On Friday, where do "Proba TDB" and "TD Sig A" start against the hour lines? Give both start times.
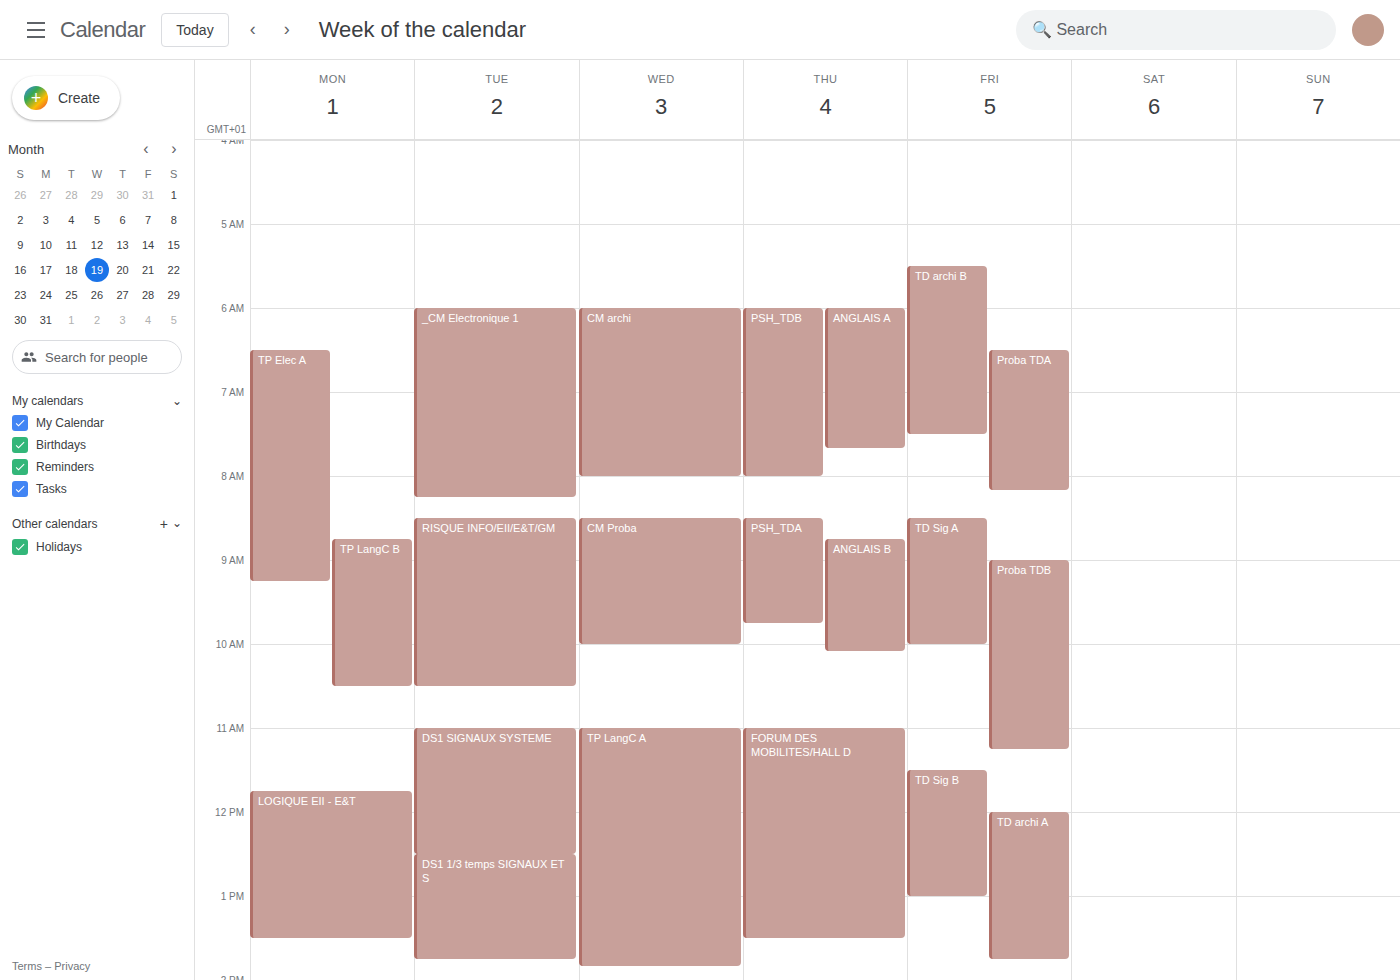
"Proba TDB": 09:00, exactly on the 09:00 line. "TD Sig A": 08:30, halfway between the 08:00 and 09:00 lines.